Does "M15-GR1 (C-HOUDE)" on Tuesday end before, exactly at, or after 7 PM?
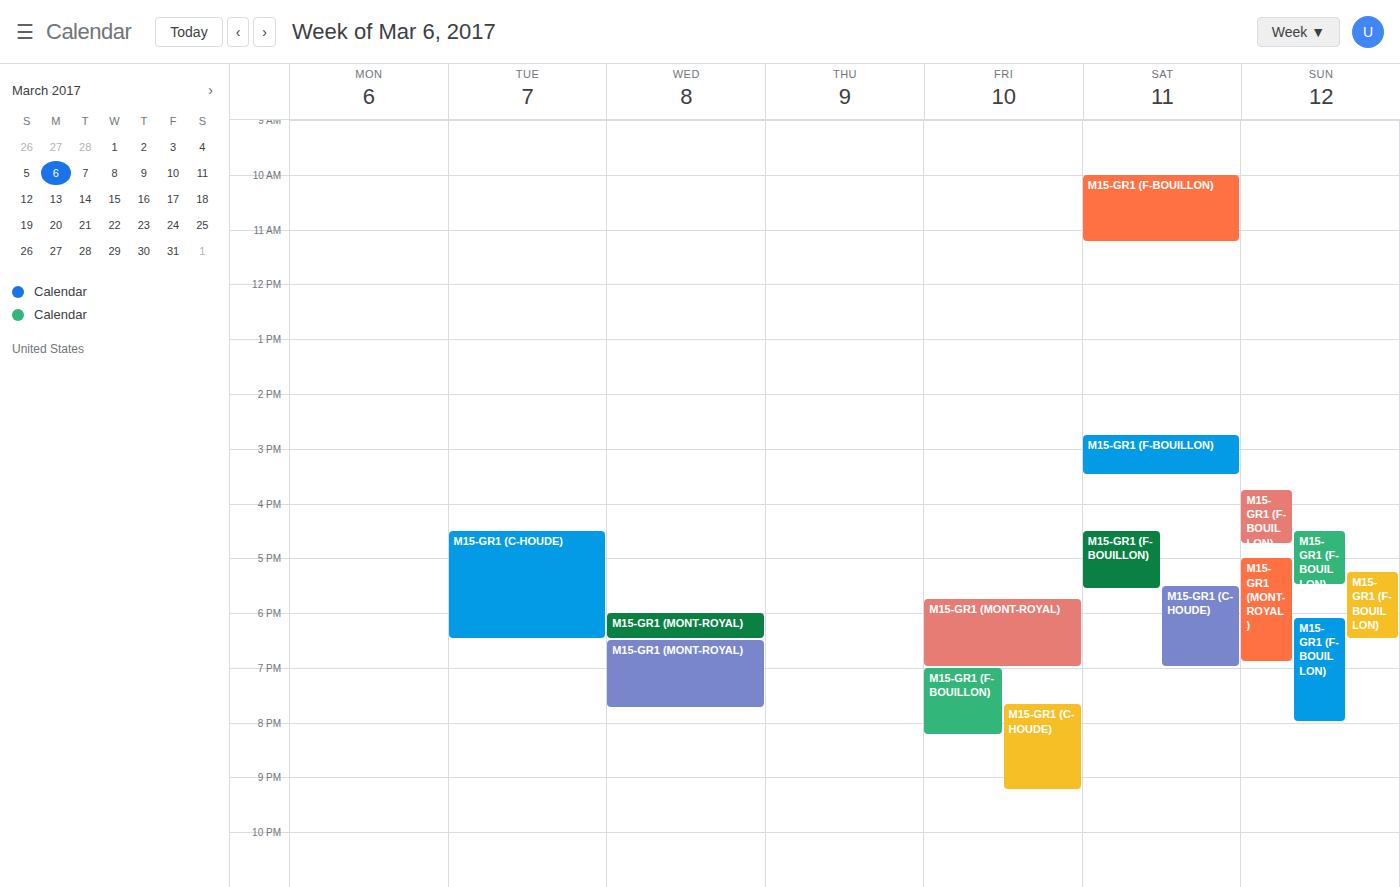
6:30 PM -- before 7 PM, 30 minutes above the 7 PM line.